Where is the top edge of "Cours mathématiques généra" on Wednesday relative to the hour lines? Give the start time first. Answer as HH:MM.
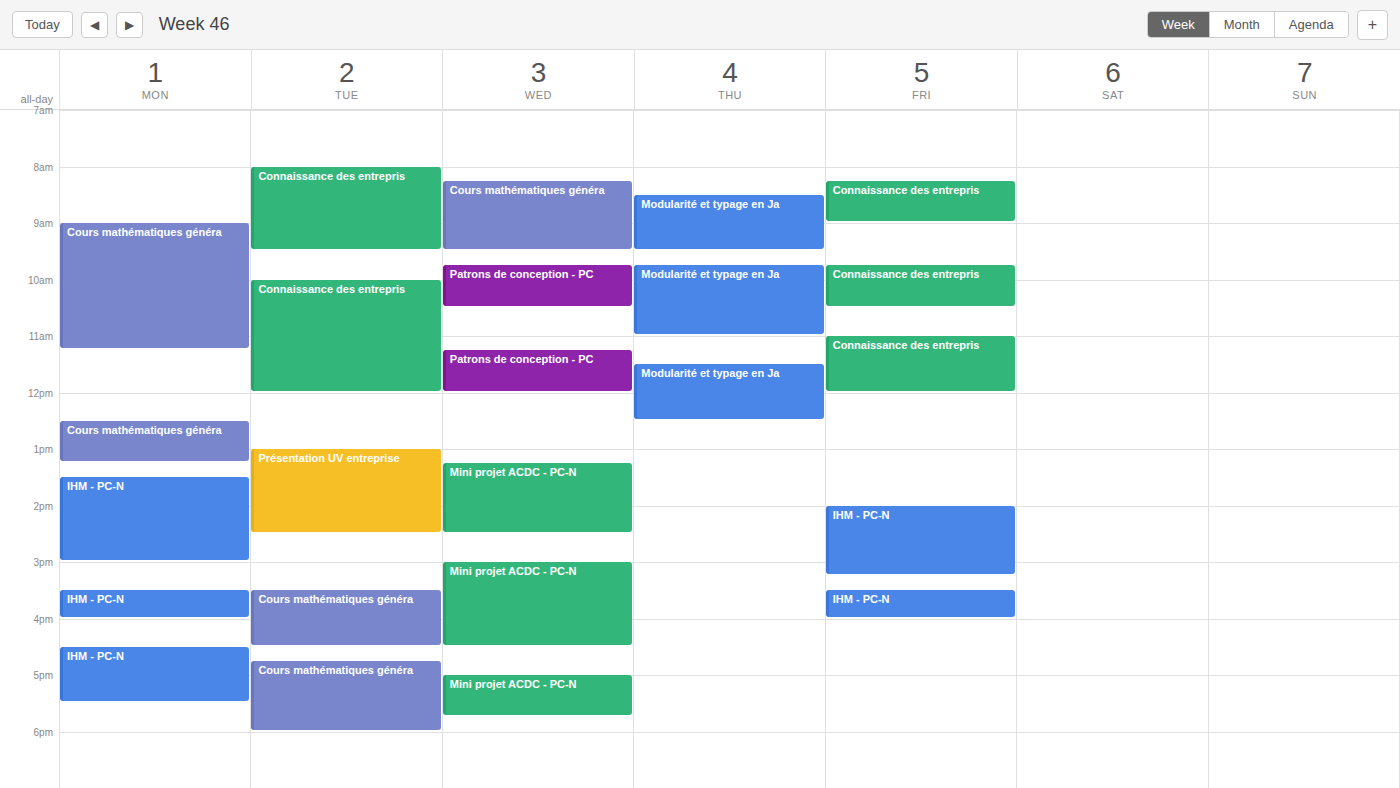
08:15 -- neither: a quarter of the way from the 08:00 line to the 09:00 line.